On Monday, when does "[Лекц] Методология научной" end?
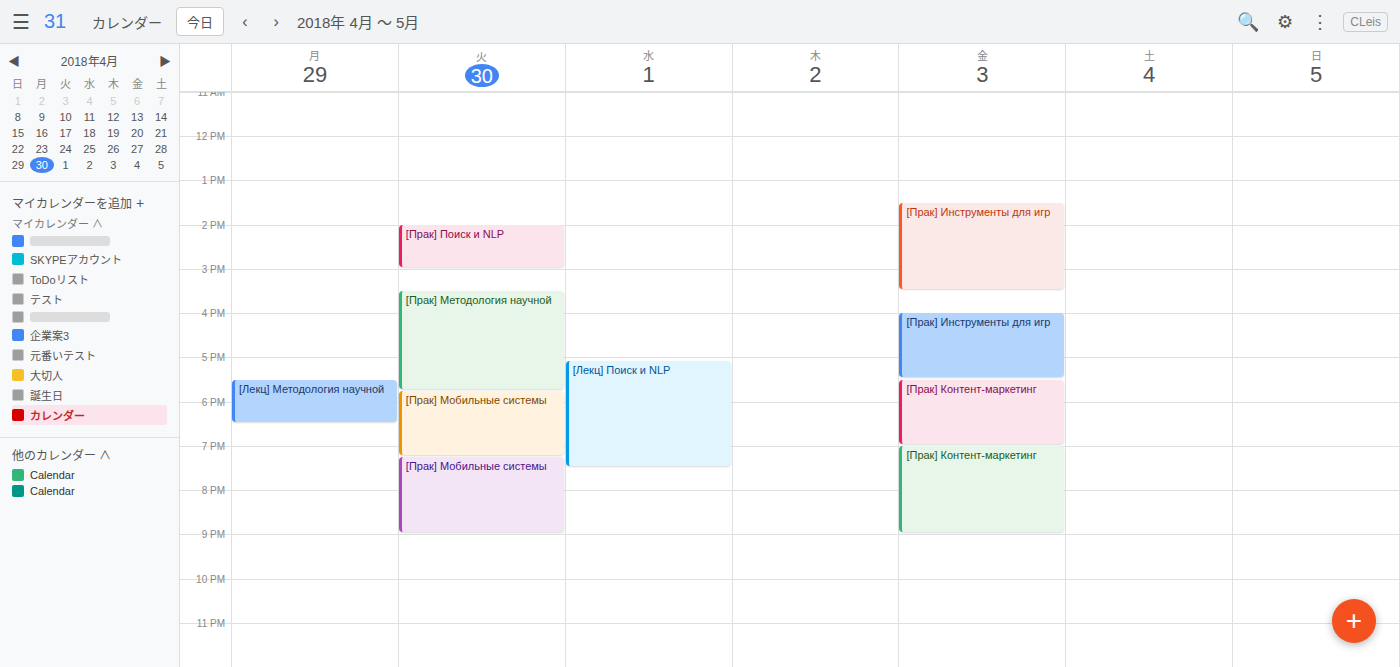
6:30 PM